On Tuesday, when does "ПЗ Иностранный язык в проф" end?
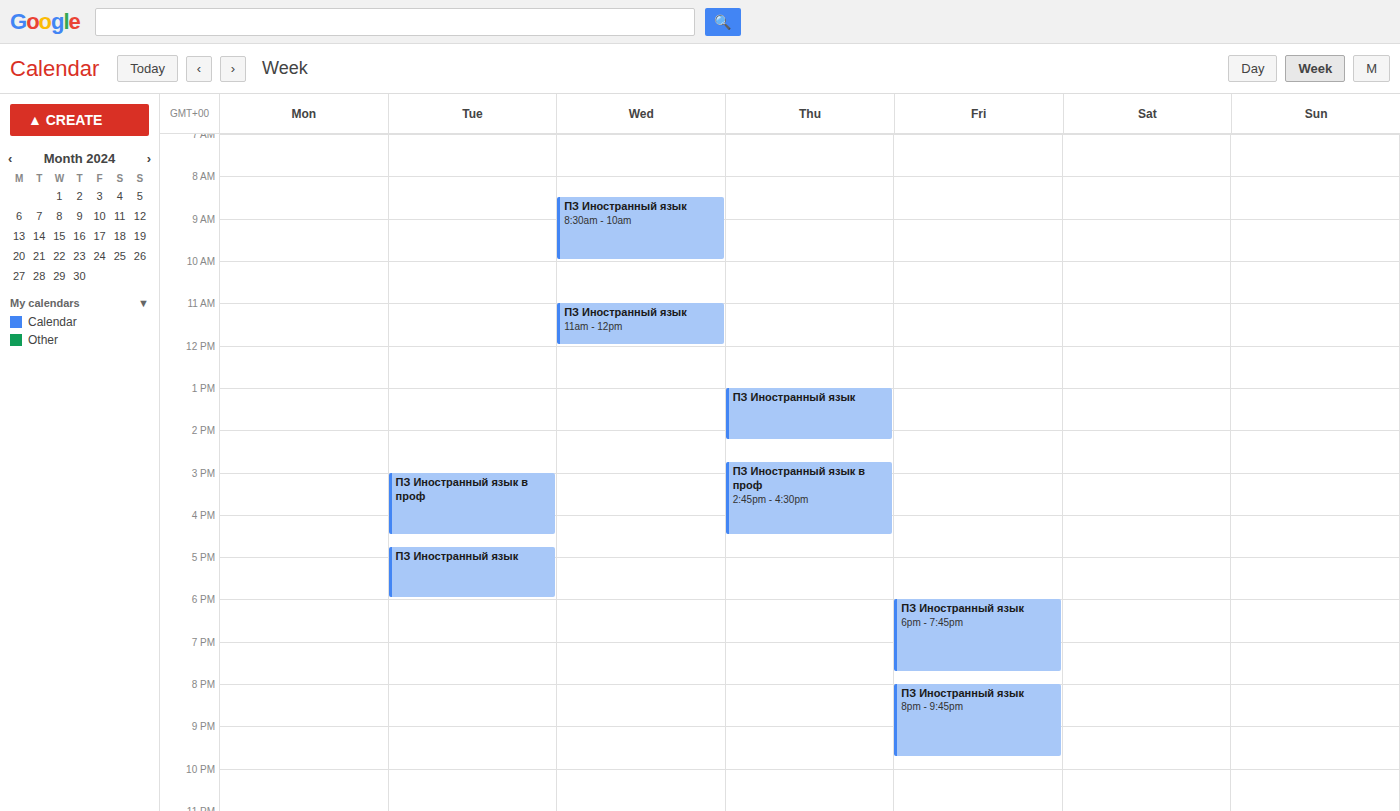
4:30 PM